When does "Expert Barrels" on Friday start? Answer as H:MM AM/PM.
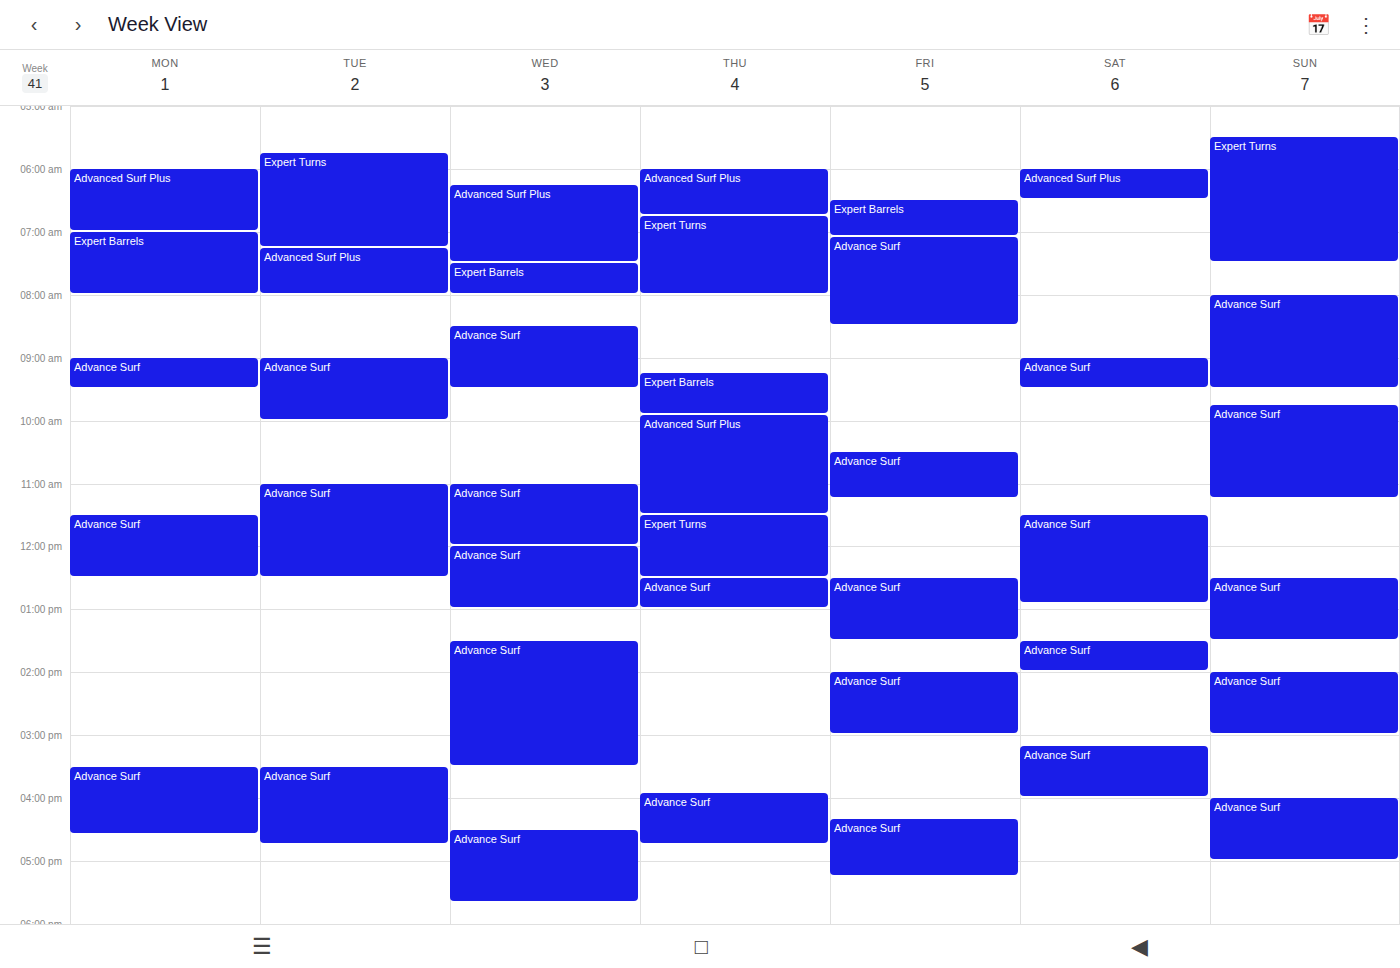
6:30 AM